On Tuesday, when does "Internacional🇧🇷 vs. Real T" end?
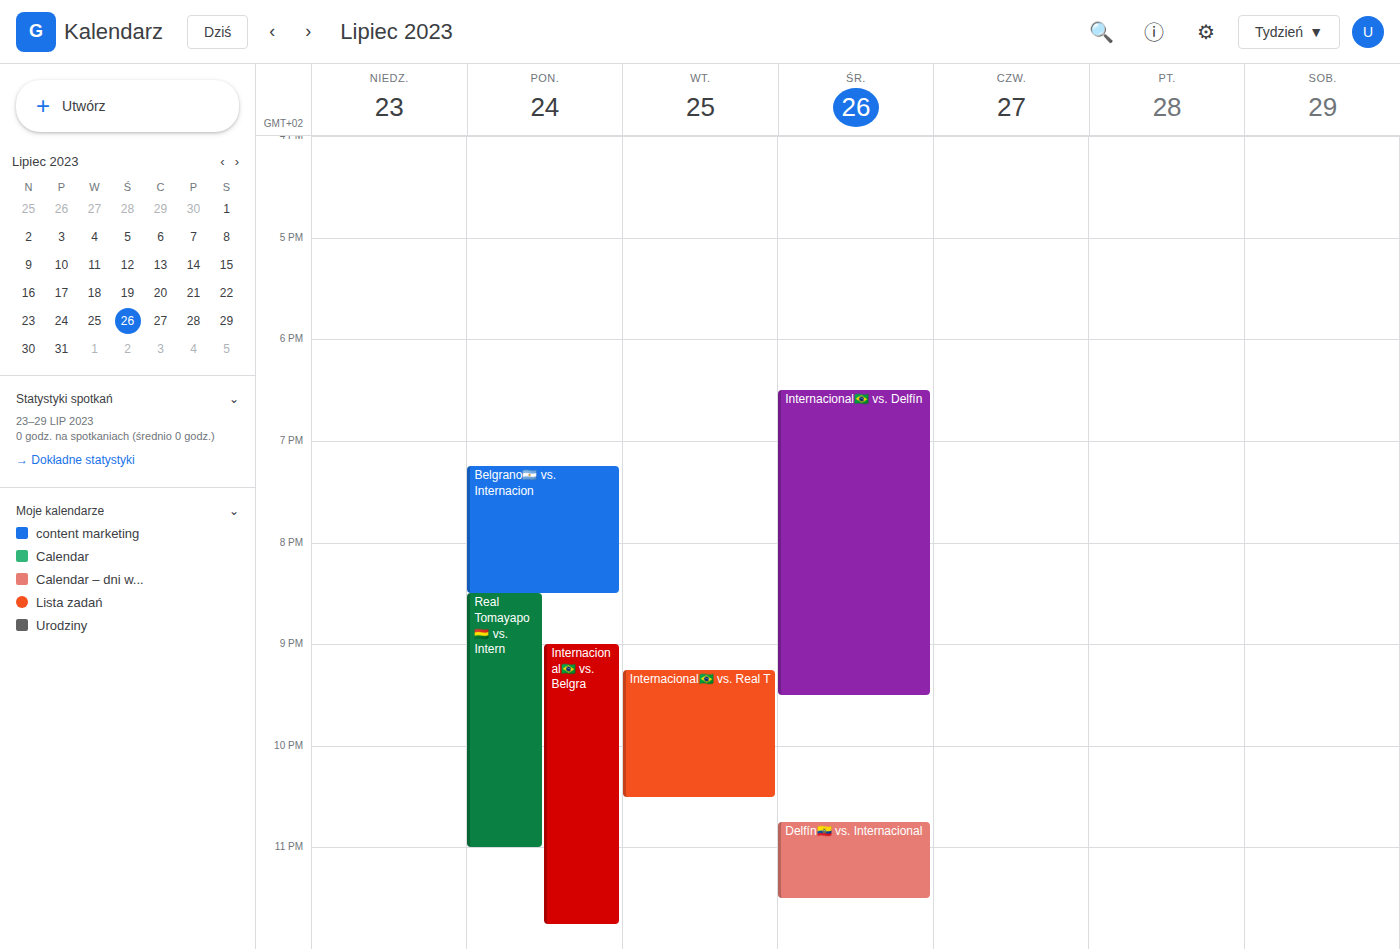
10:30 PM